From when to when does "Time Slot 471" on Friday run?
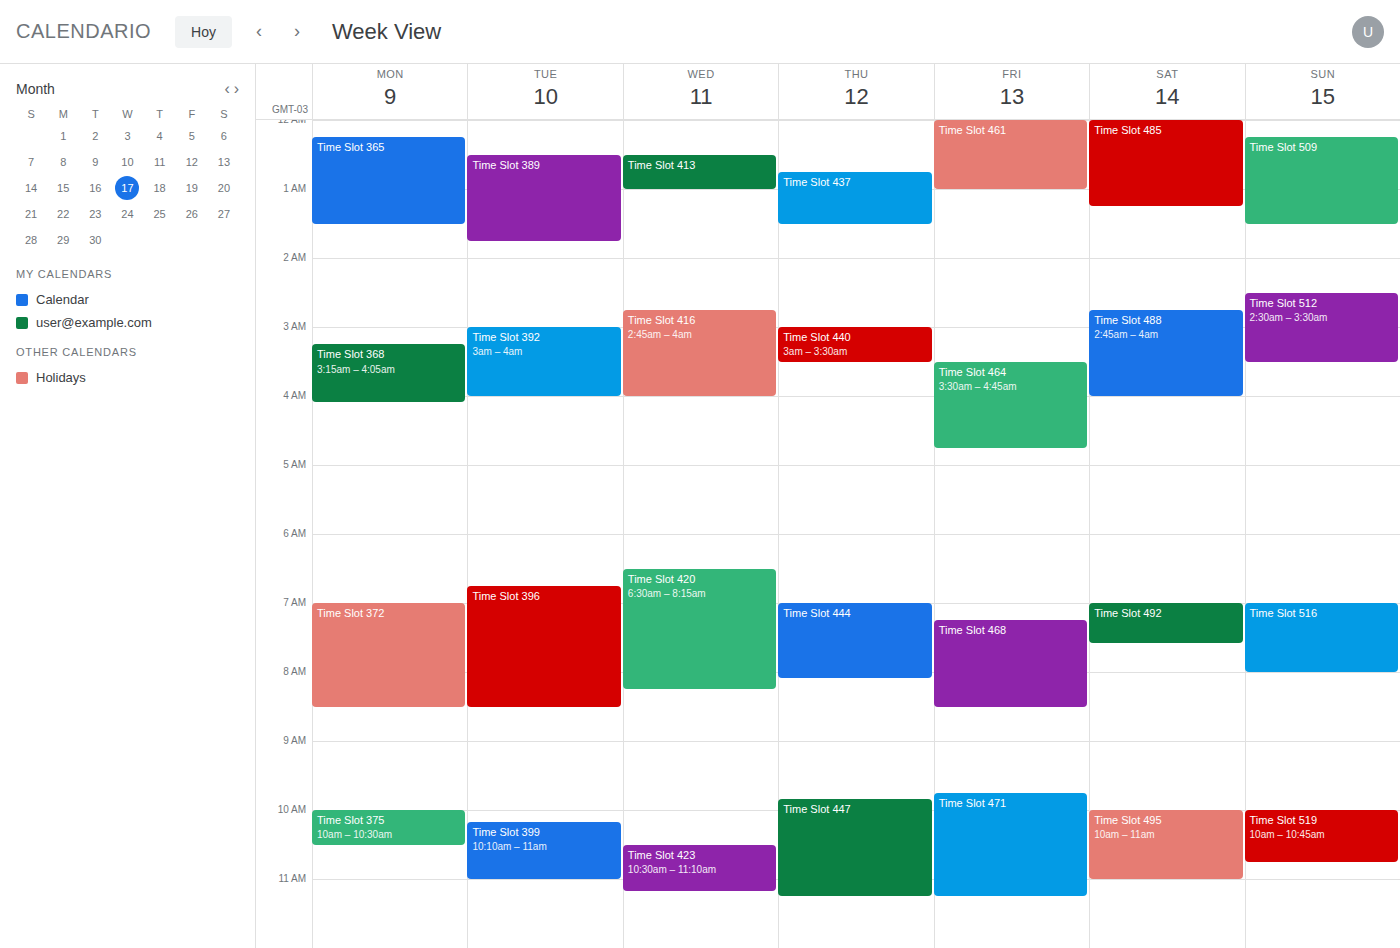
09:45 to 11:15